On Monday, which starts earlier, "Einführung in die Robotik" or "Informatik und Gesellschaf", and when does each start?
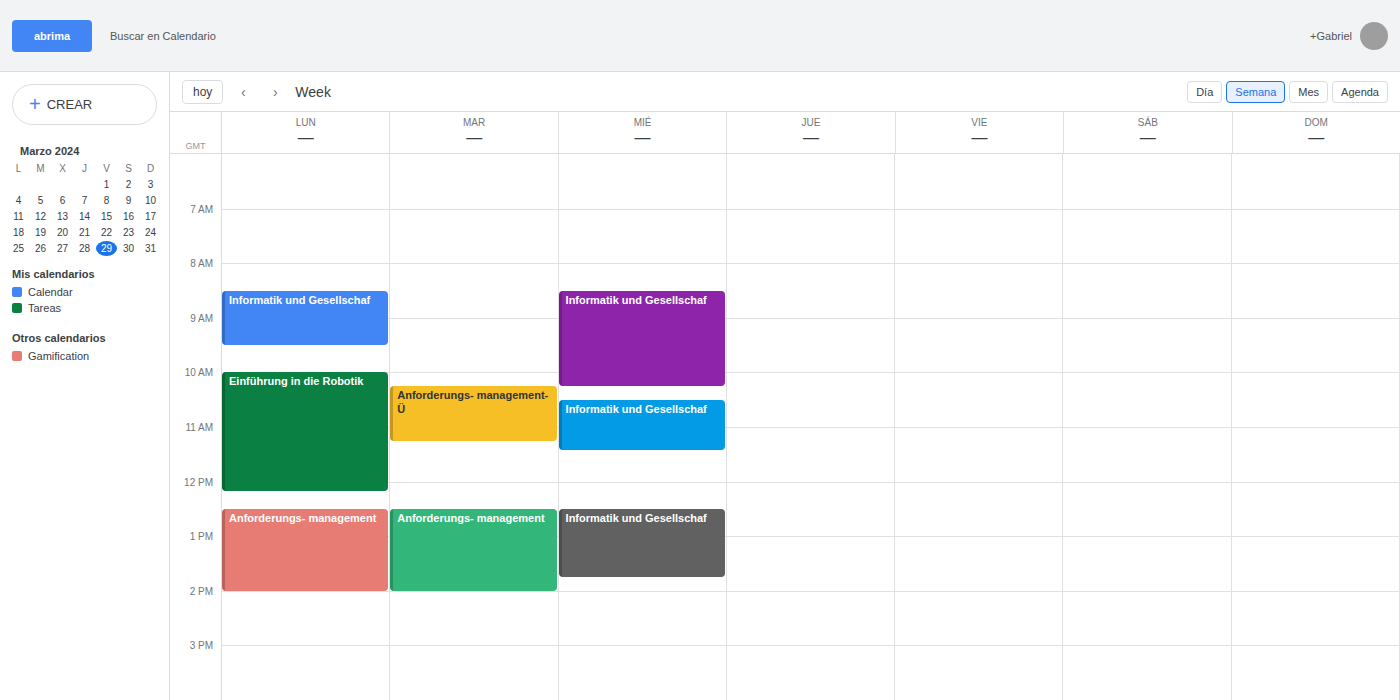
"Informatik und Gesellschaf" 8:30 AM; "Einführung in die Robotik" 10:00 AM.